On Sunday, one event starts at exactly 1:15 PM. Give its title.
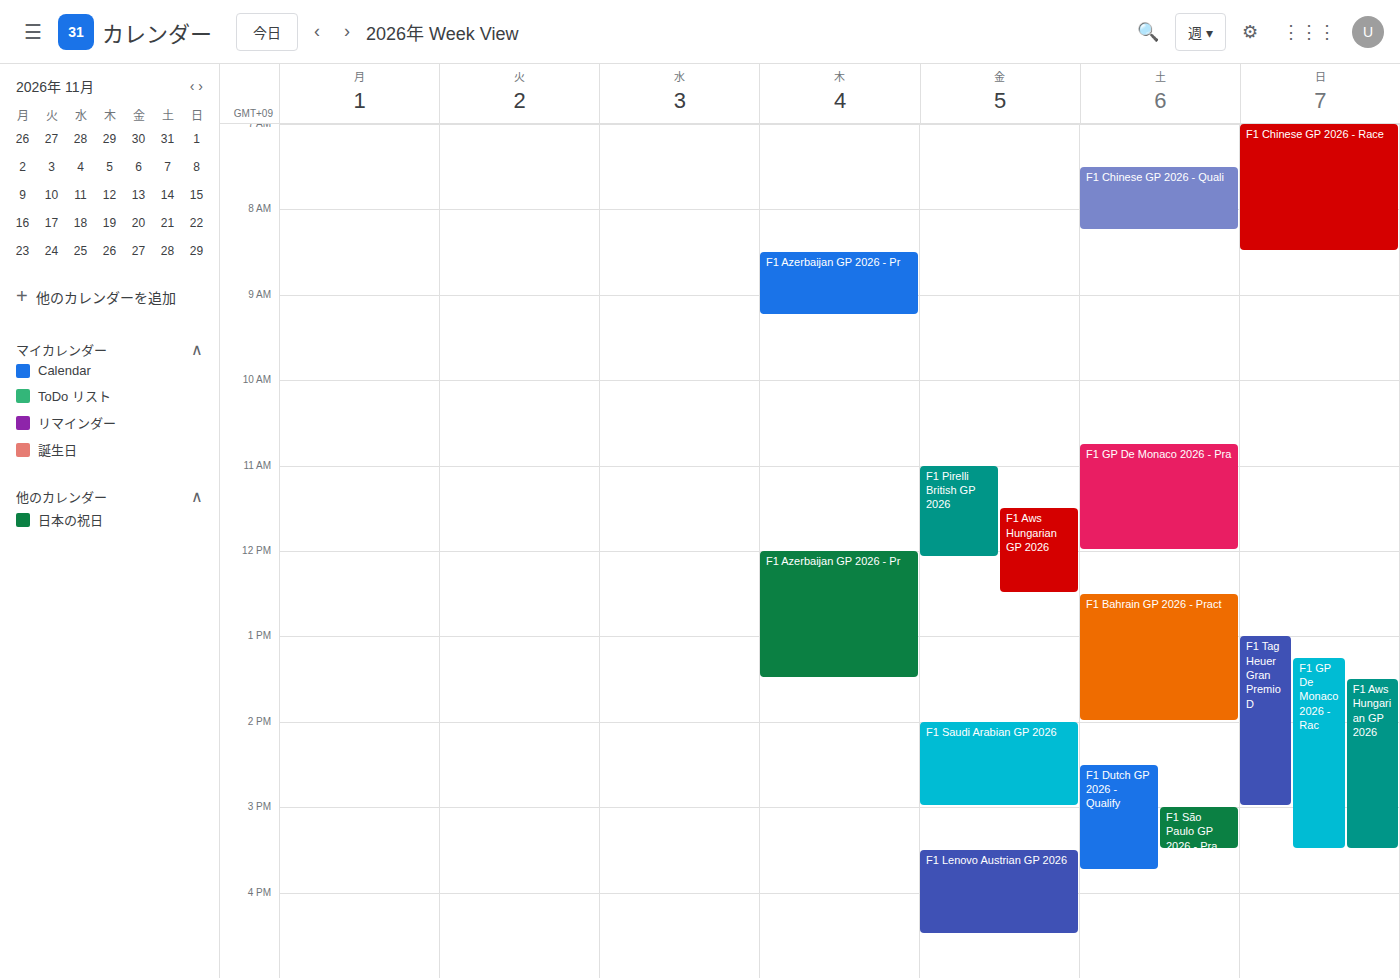
"F1 GP De Monaco 2026 - Rac"